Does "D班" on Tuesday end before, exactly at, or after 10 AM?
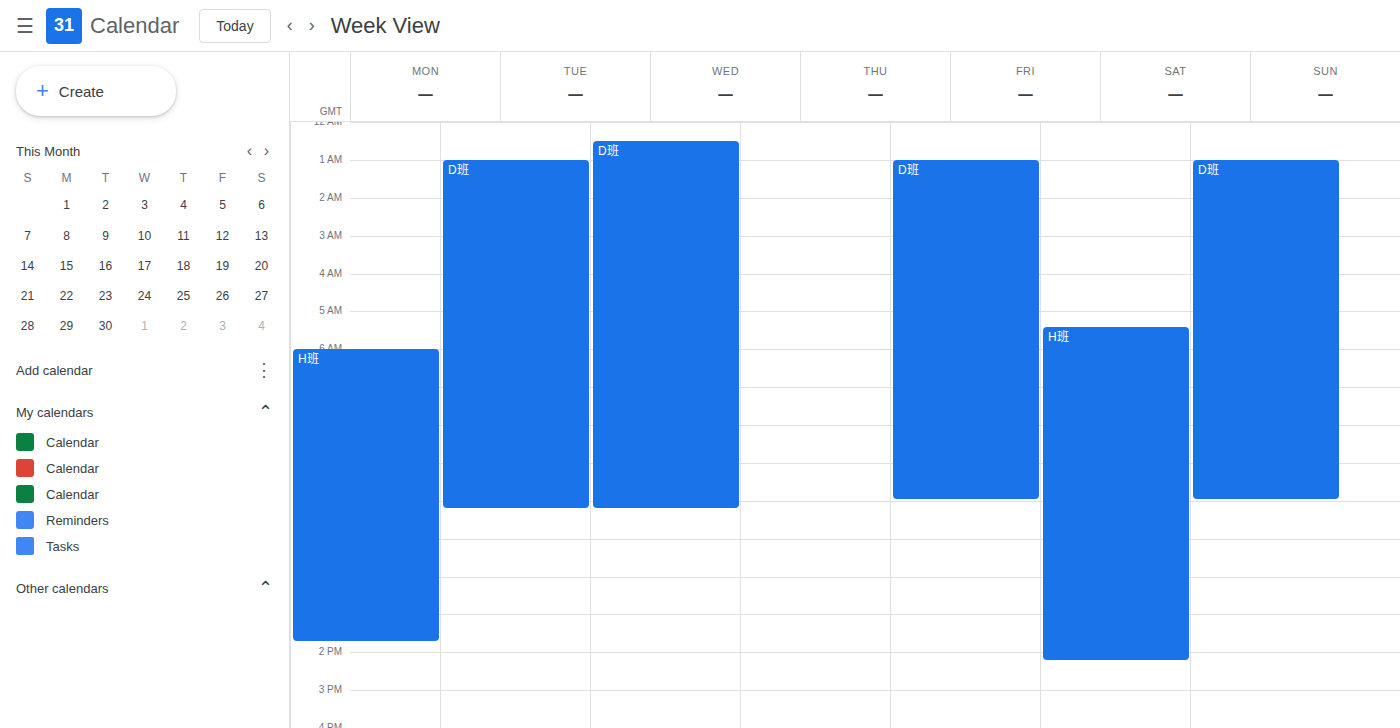
10:15 AM -- after 10 AM, 15 minutes below the 10 AM line.